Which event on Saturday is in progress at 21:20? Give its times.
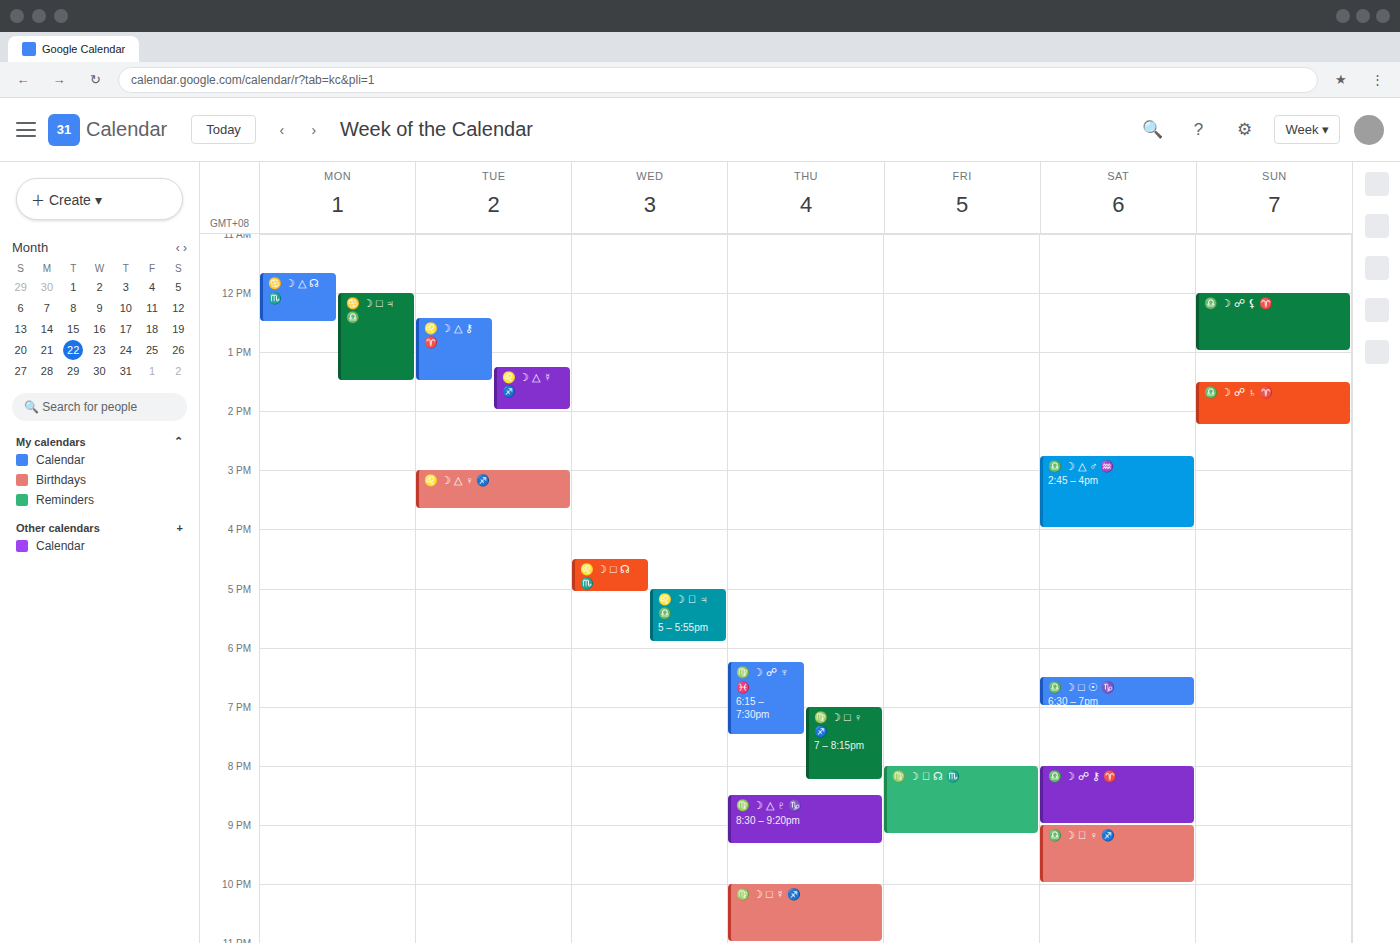
"♎️ ☽ ⚹ ♀ ♐️", 21:00 to 22:00